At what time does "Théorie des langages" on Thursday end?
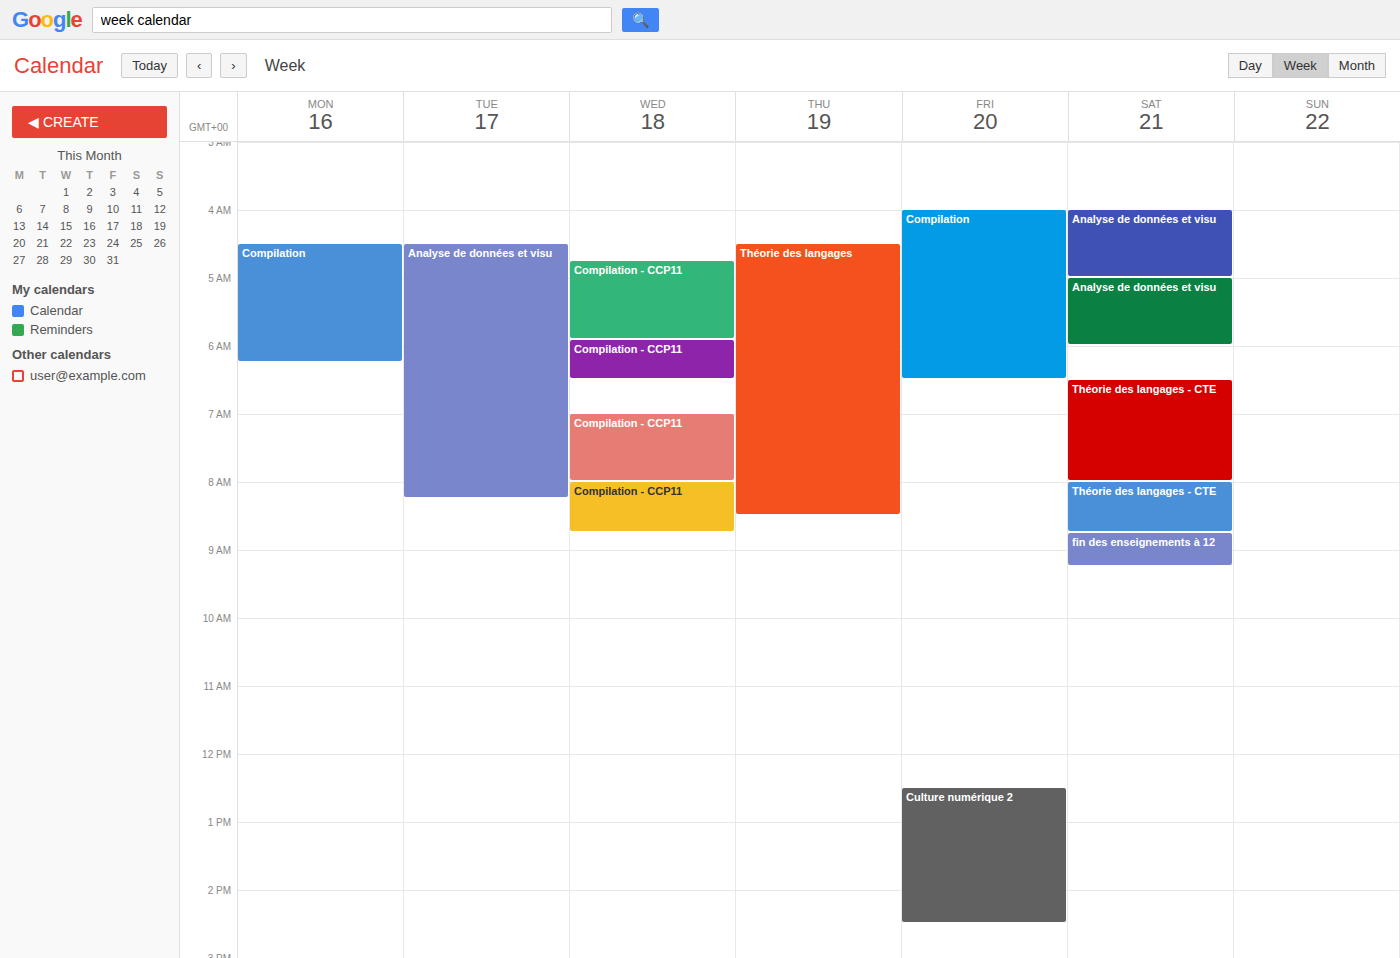
08:30